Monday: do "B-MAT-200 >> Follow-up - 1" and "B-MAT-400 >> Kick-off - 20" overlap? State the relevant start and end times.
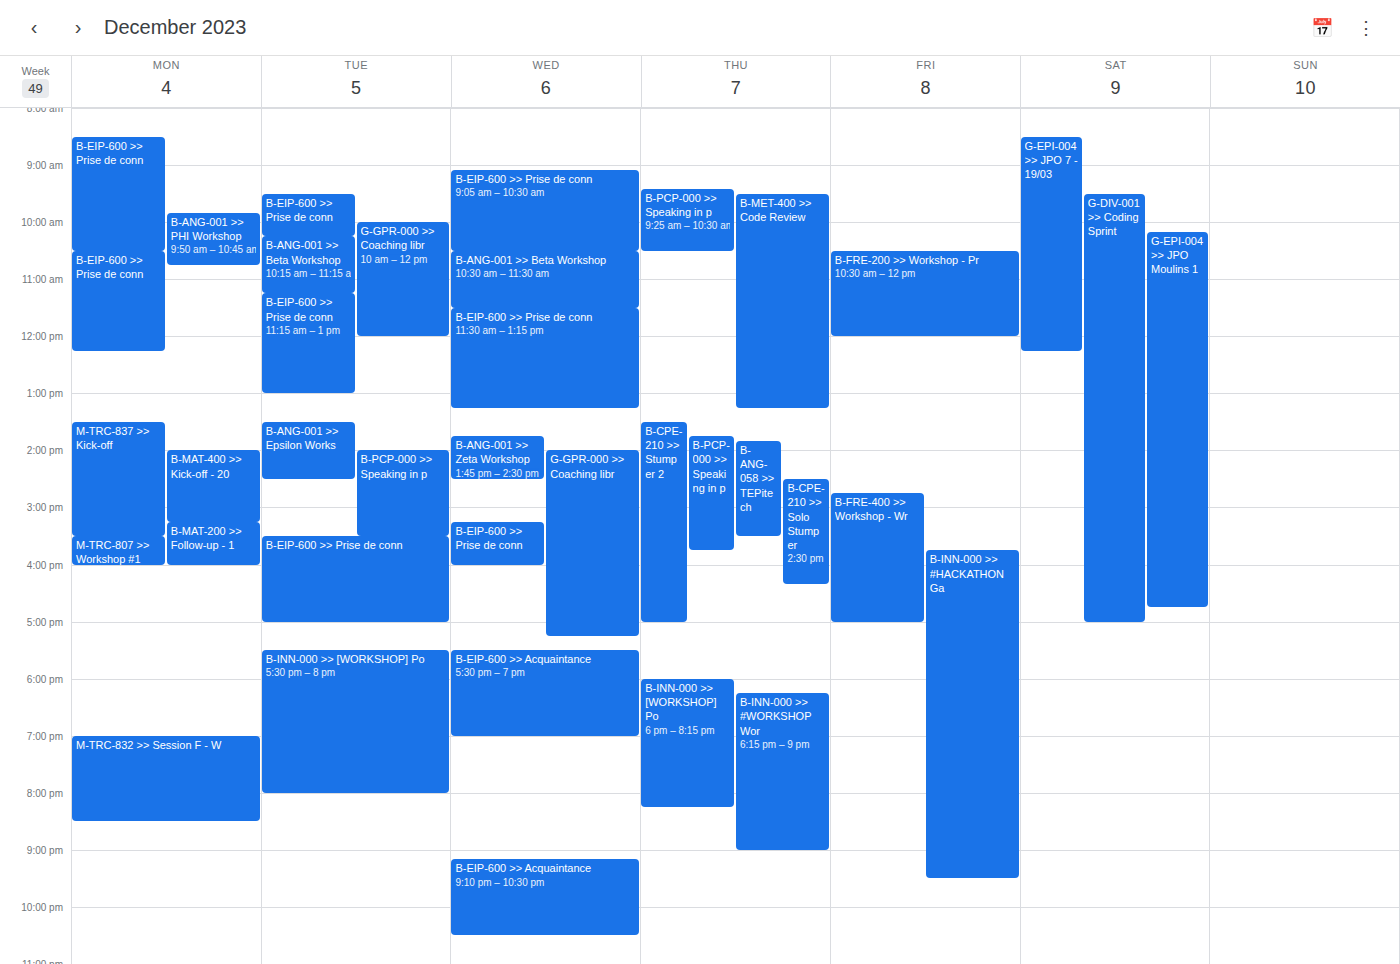
"B-MAT-400 >> Kick-off - 20" ends at 3:15 PM, exactly when "B-MAT-200 >> Follow-up - 1" starts -- they touch but do not overlap.